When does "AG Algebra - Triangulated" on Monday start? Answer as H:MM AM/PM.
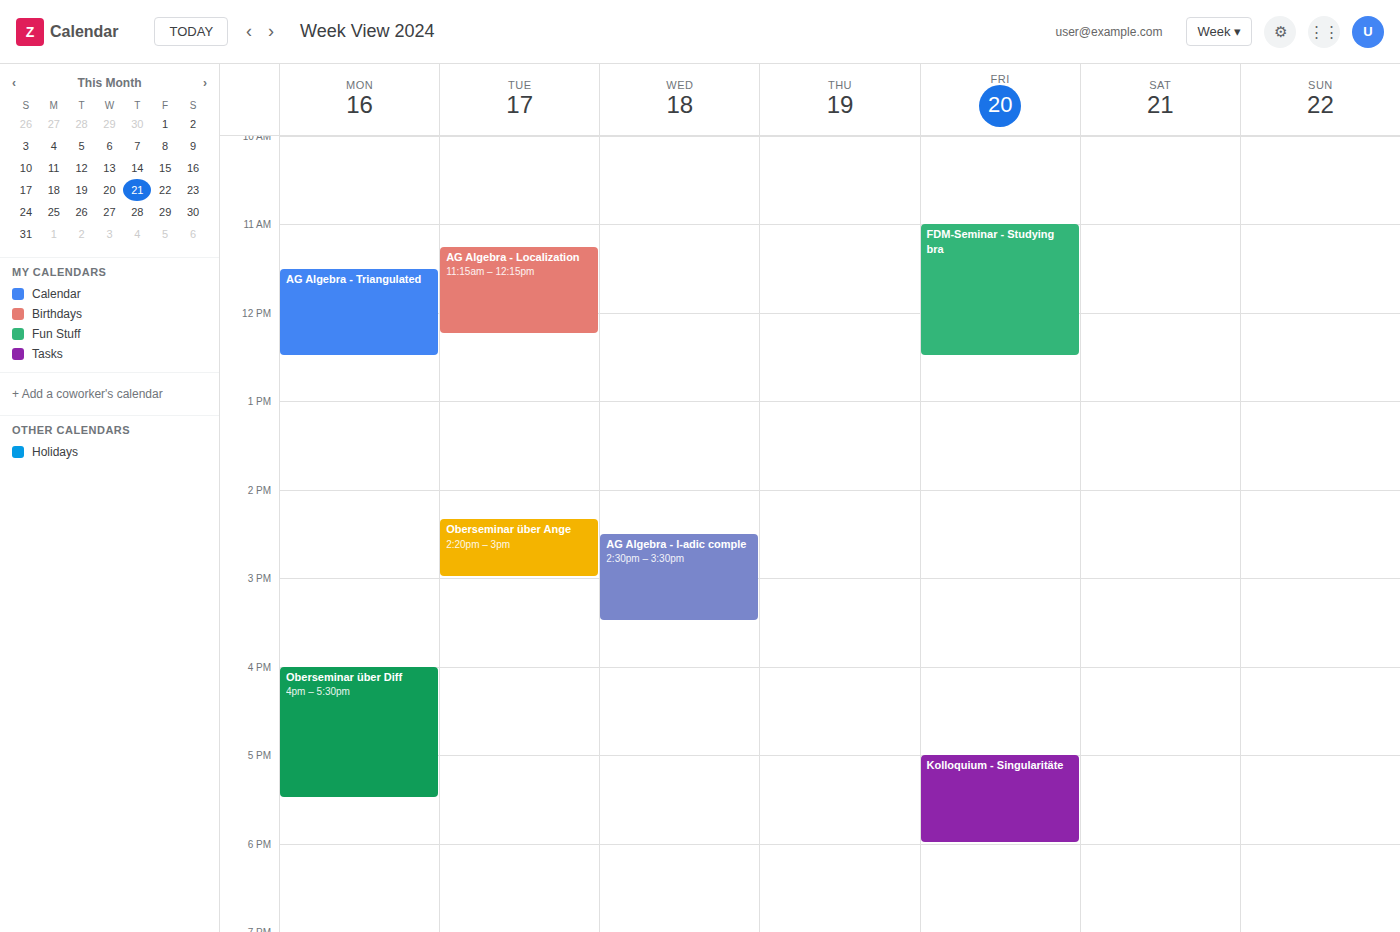
11:30 AM